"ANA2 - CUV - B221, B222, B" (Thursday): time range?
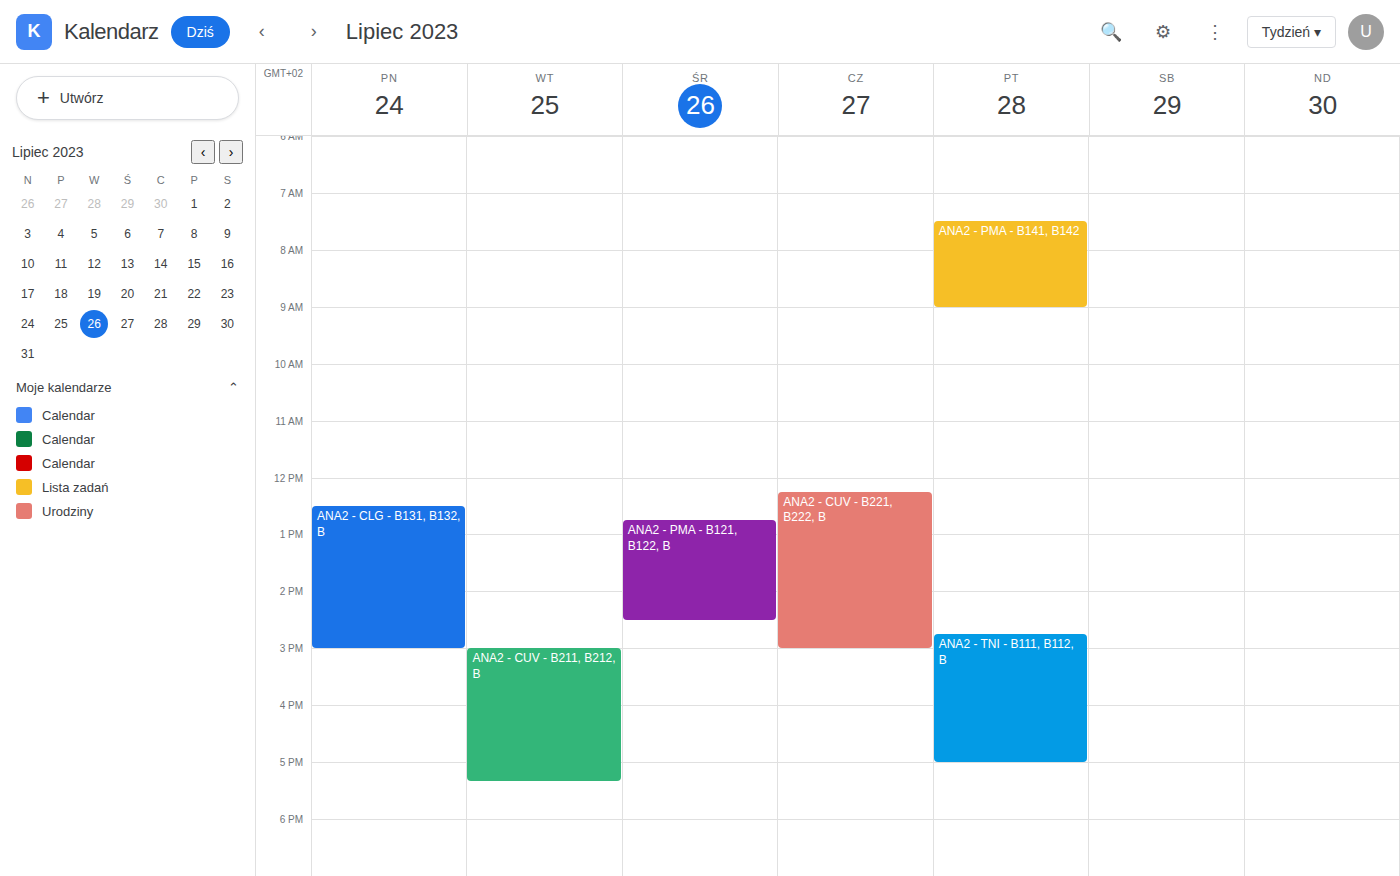
12:15 PM to 3:00 PM